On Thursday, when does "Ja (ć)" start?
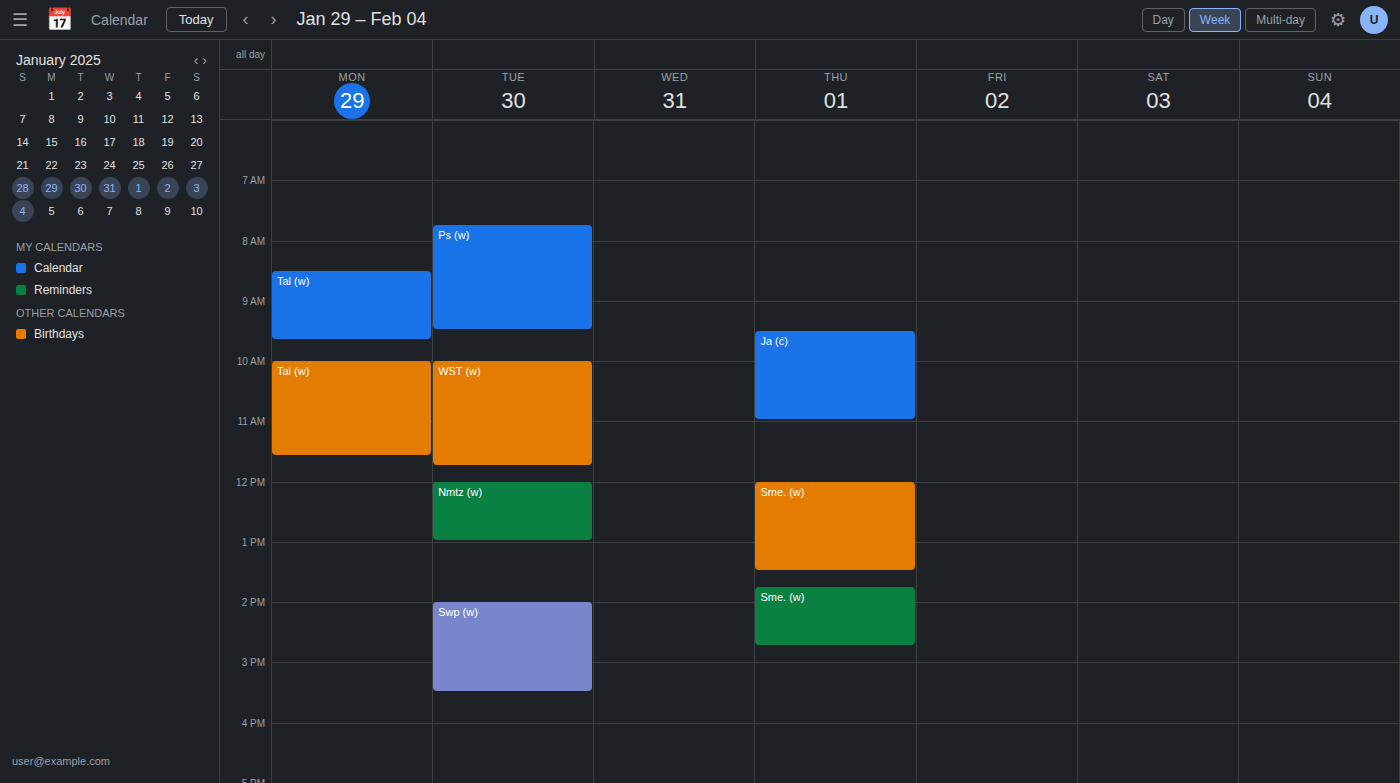
9:30 AM